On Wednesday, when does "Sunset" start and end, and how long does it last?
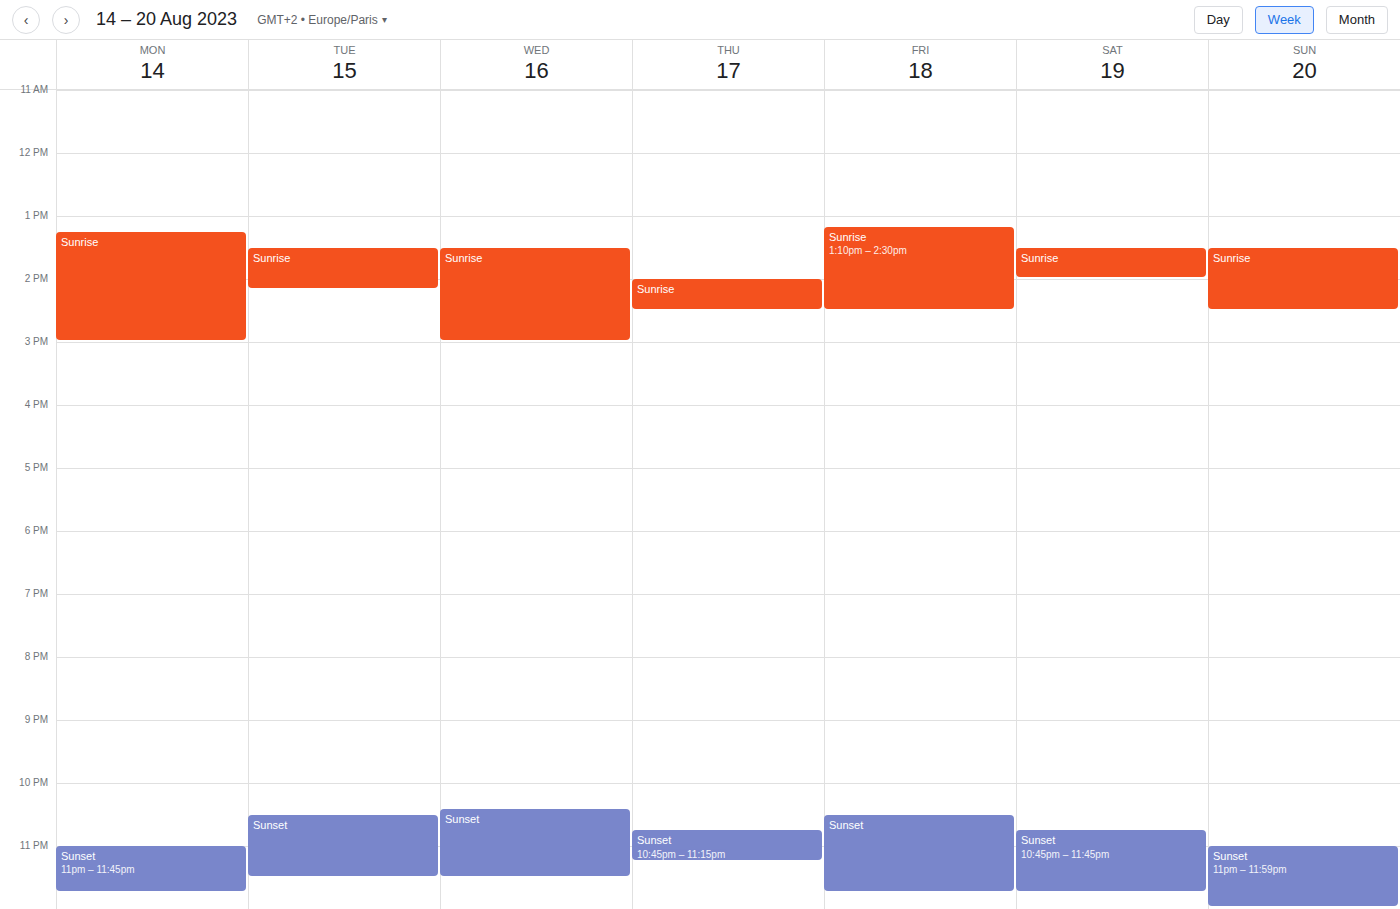
10:25 PM to 11:30 PM, 1 hour 5 minutes